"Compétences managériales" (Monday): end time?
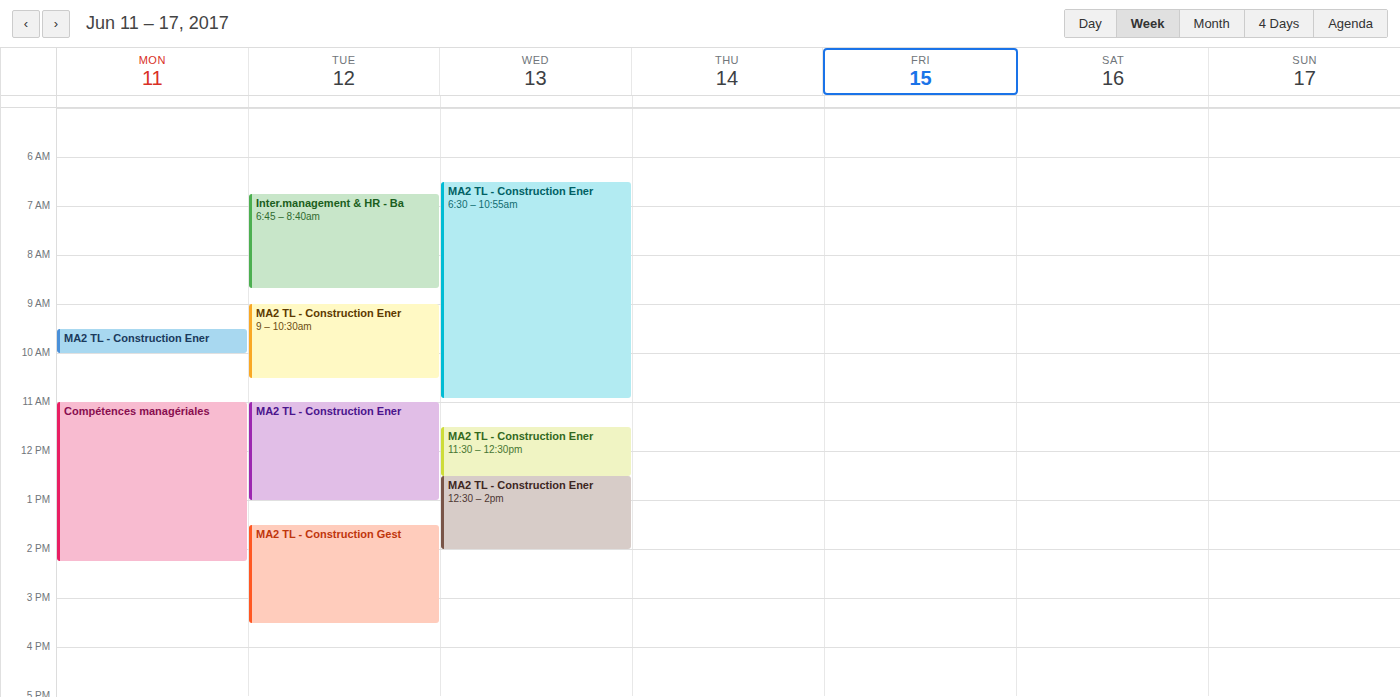
14:15